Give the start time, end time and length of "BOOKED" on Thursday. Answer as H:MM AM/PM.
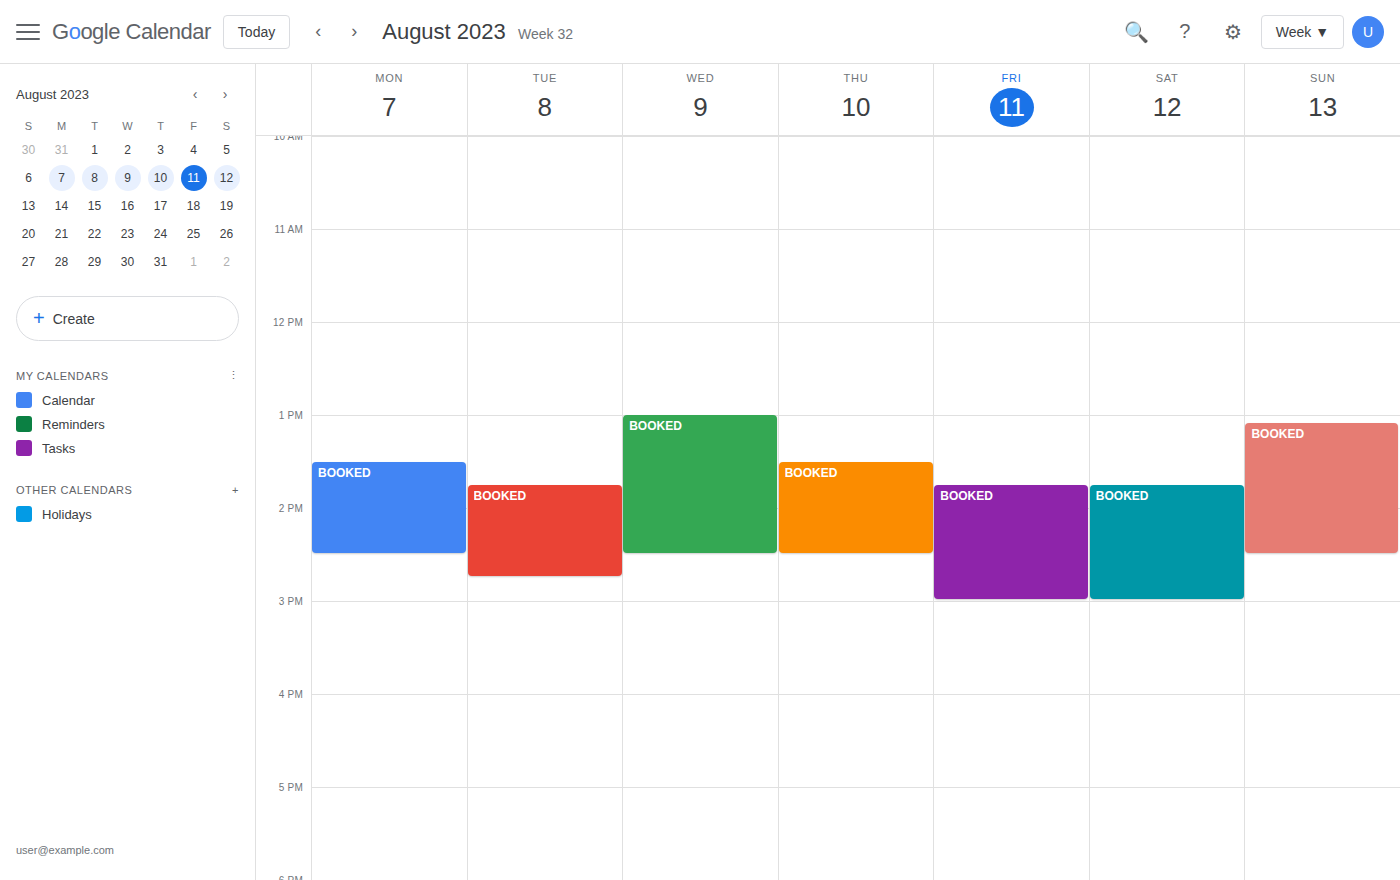
1:30 PM to 2:30 PM, 1 hour